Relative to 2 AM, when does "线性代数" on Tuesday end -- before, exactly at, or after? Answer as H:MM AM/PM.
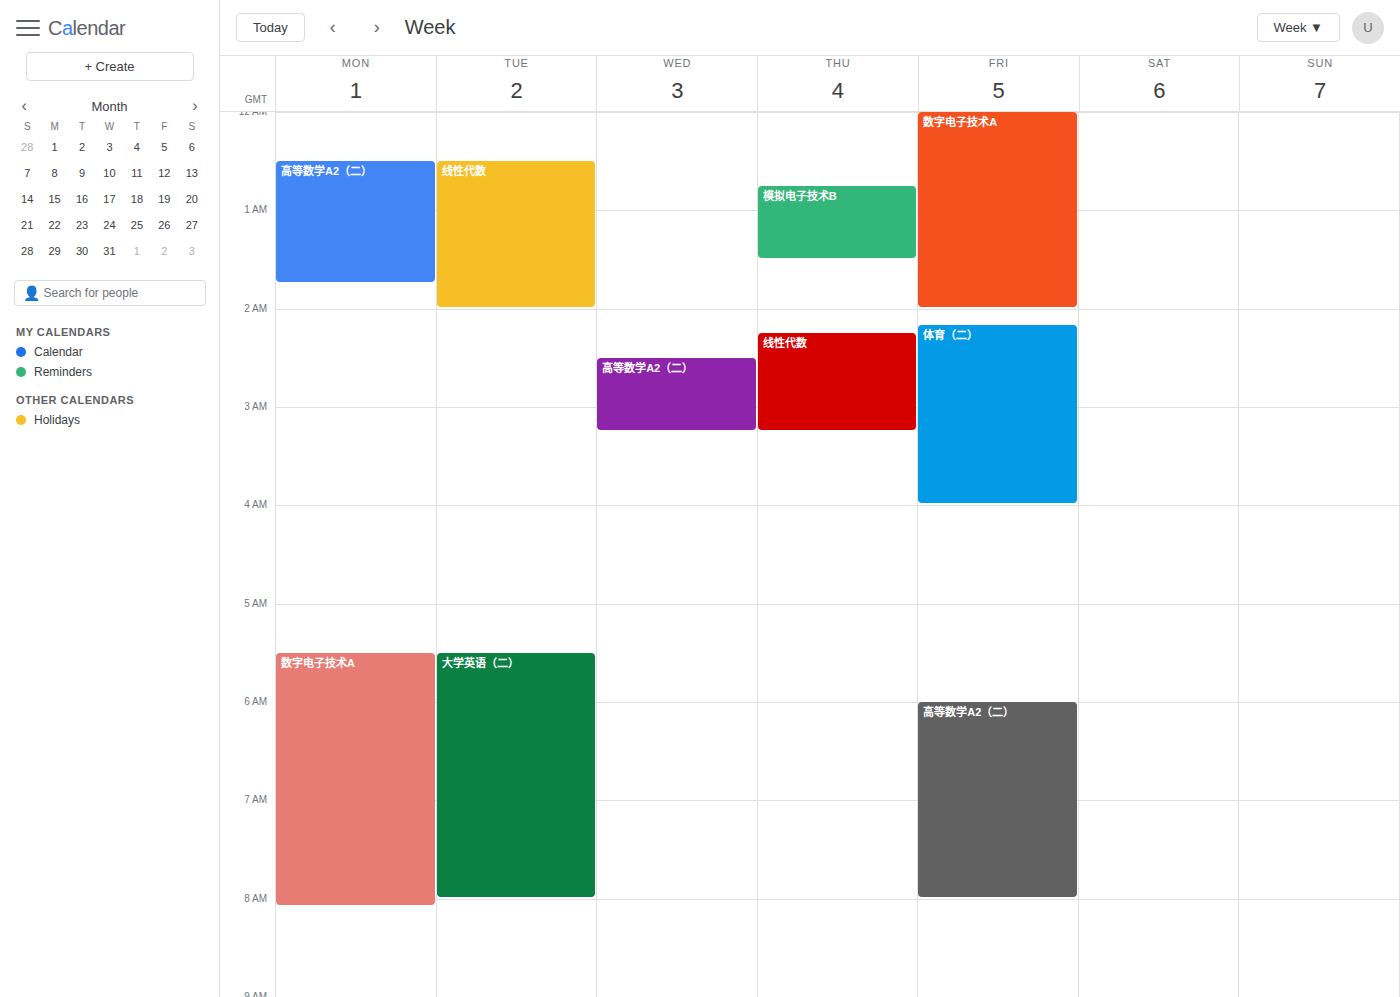
2:00 AM -- exactly at 2 AM, on the 2 AM line.